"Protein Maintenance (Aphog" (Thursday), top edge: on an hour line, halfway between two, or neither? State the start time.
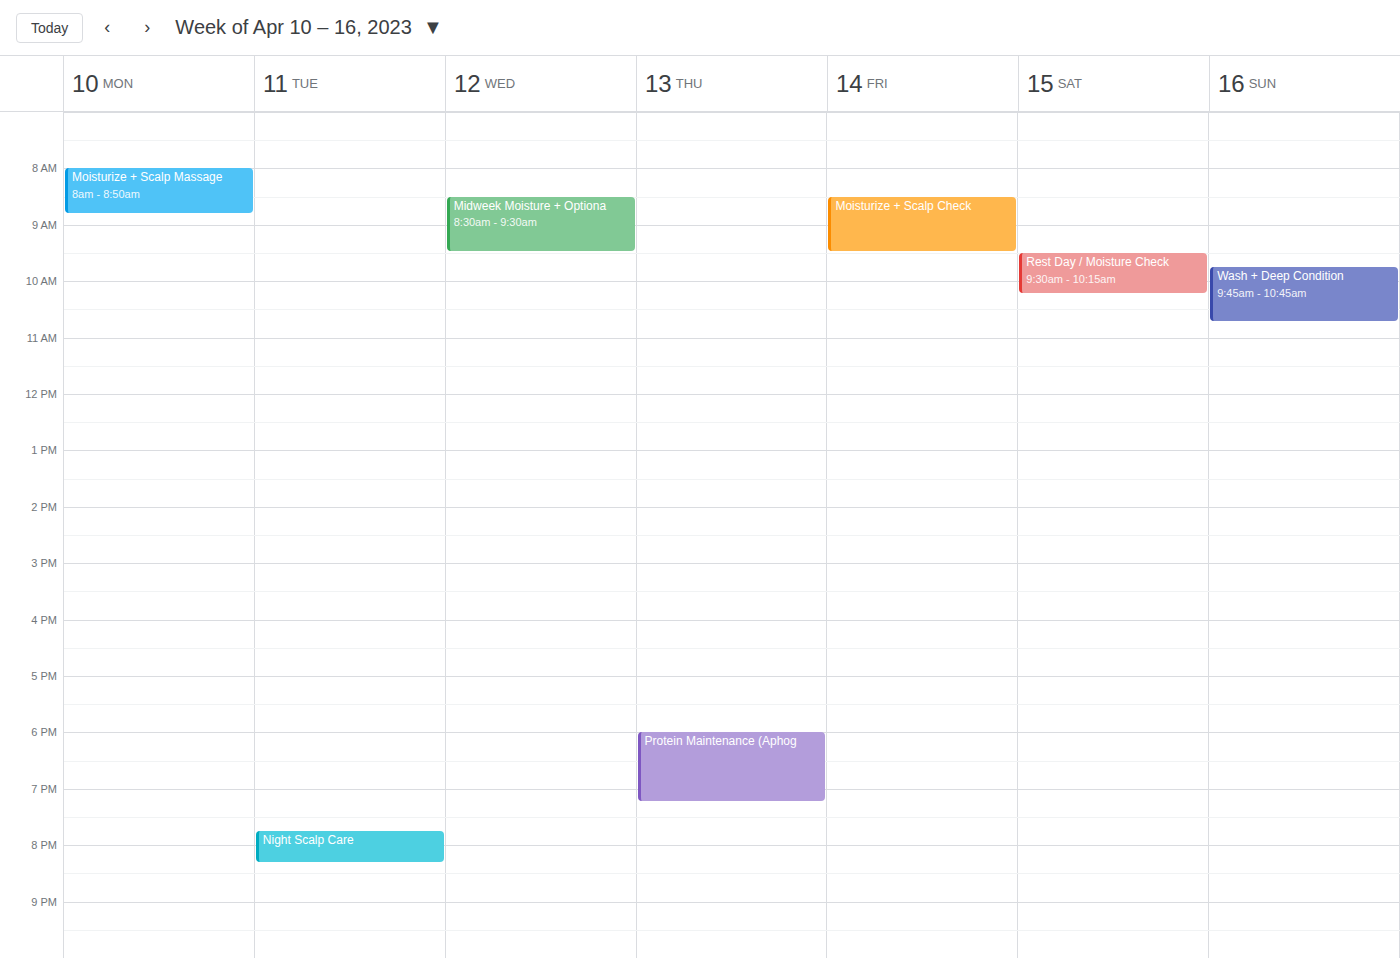
6:00 PM -- exactly on the 6 PM line.